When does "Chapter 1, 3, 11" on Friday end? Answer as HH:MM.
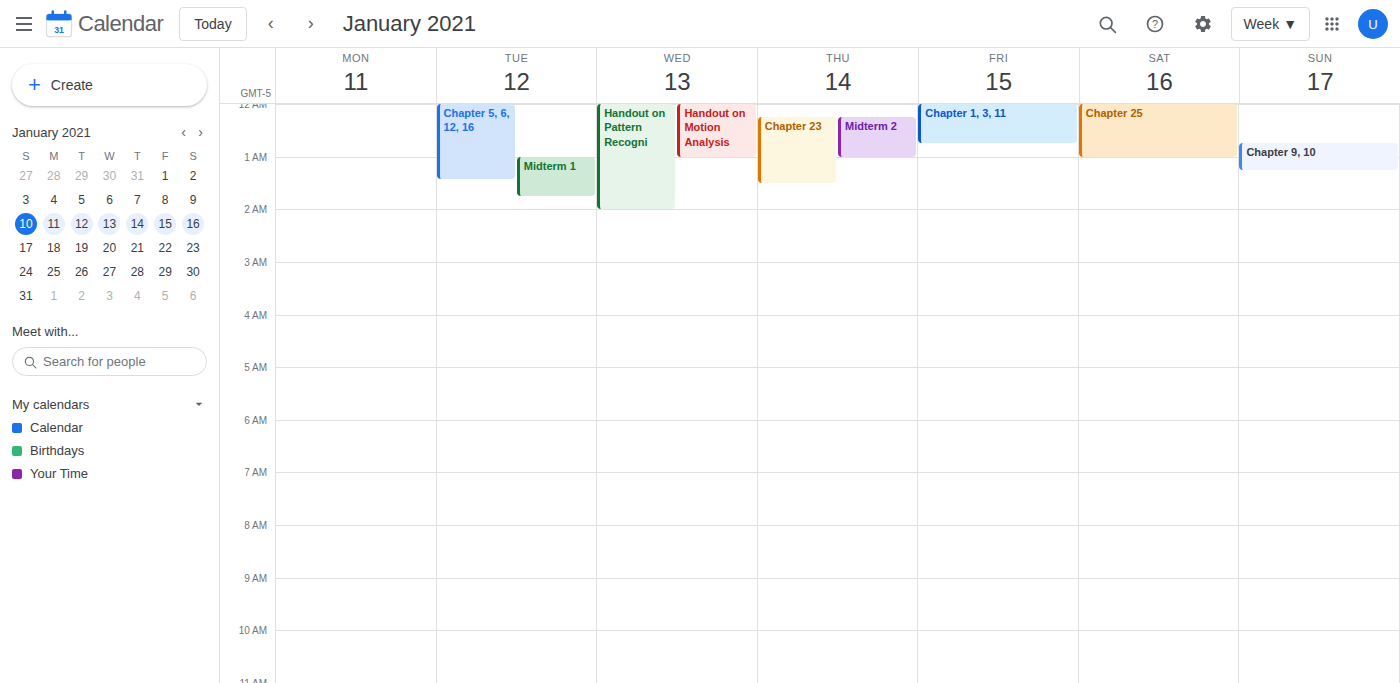
00:45